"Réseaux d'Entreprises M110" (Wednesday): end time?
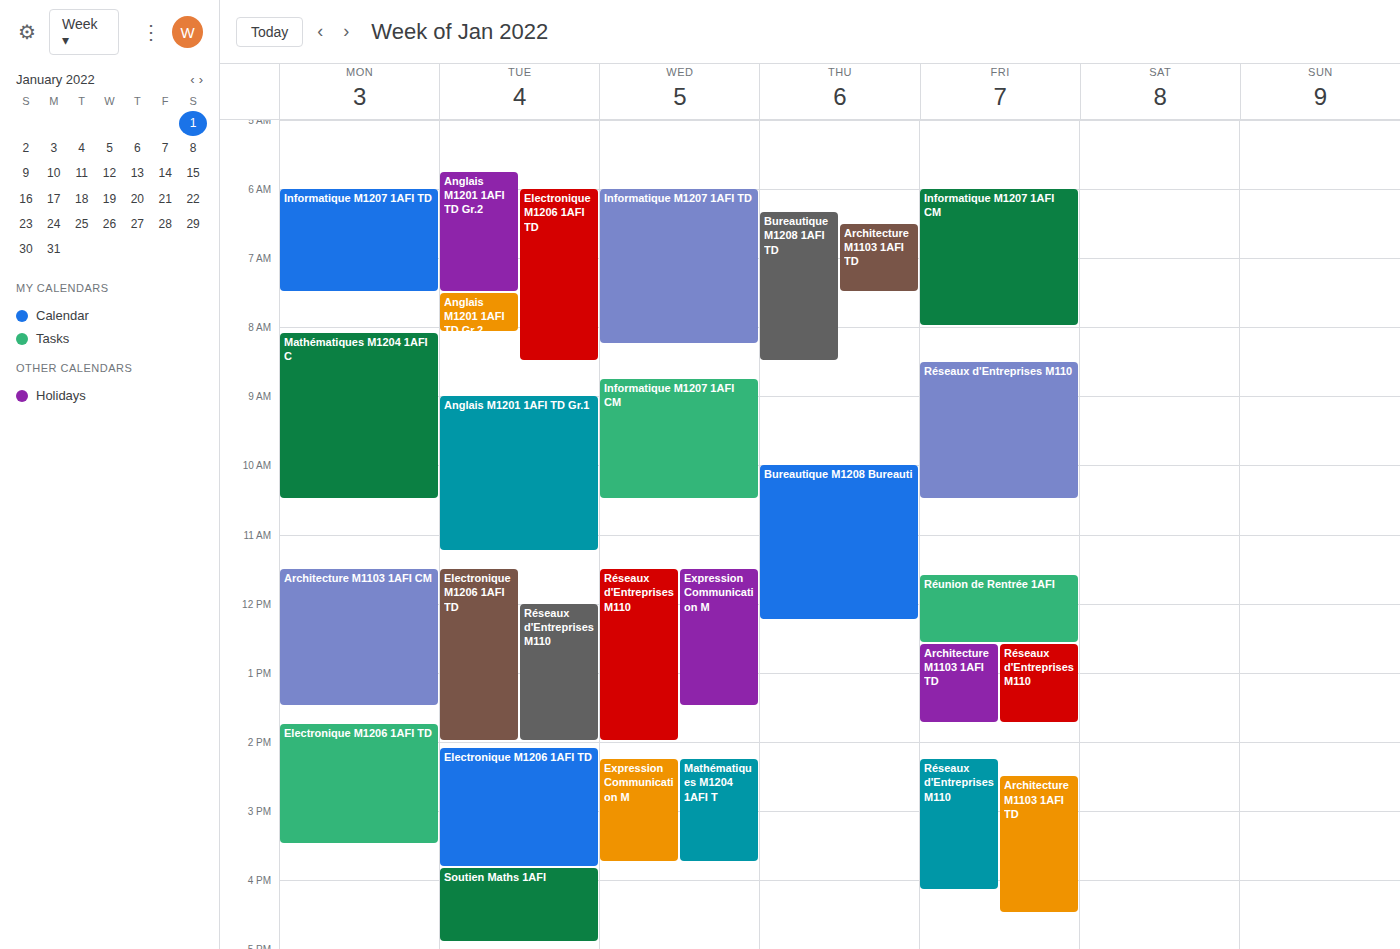
2:00 PM